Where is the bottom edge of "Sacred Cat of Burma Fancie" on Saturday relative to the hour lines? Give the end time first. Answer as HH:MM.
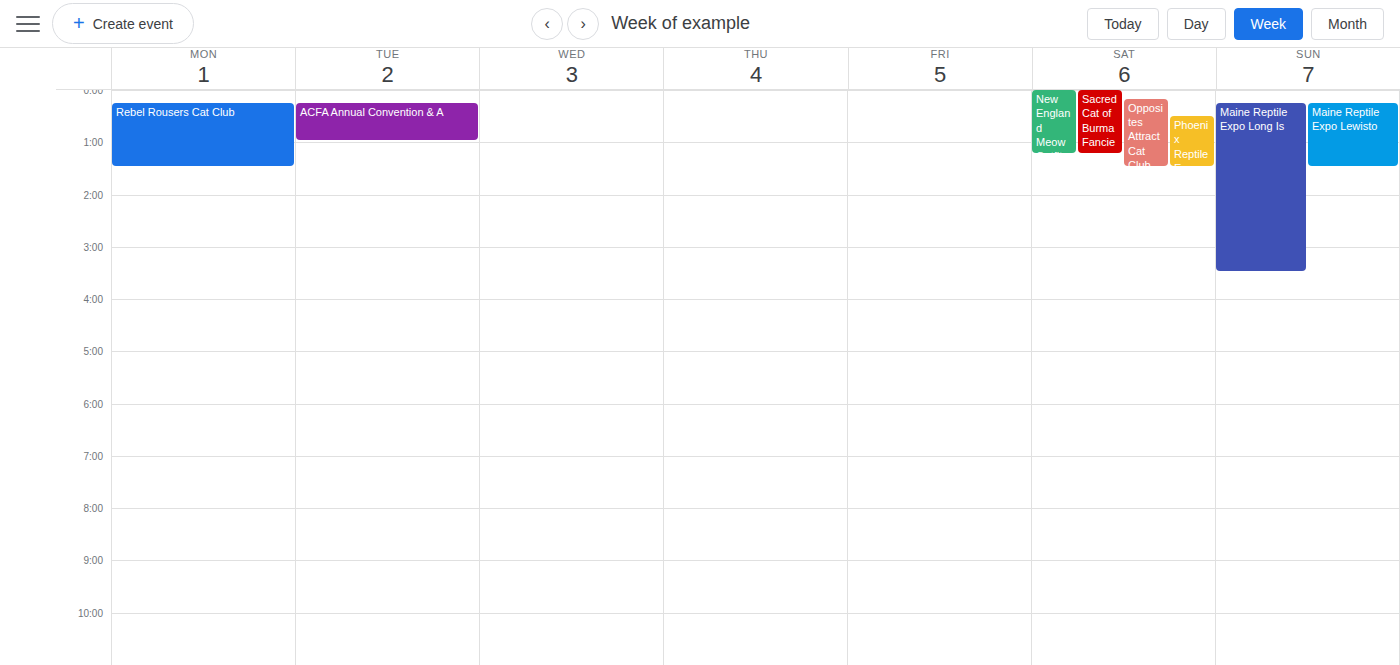
01:15 -- neither: a quarter of the way from the 01:00 line to the 02:00 line.